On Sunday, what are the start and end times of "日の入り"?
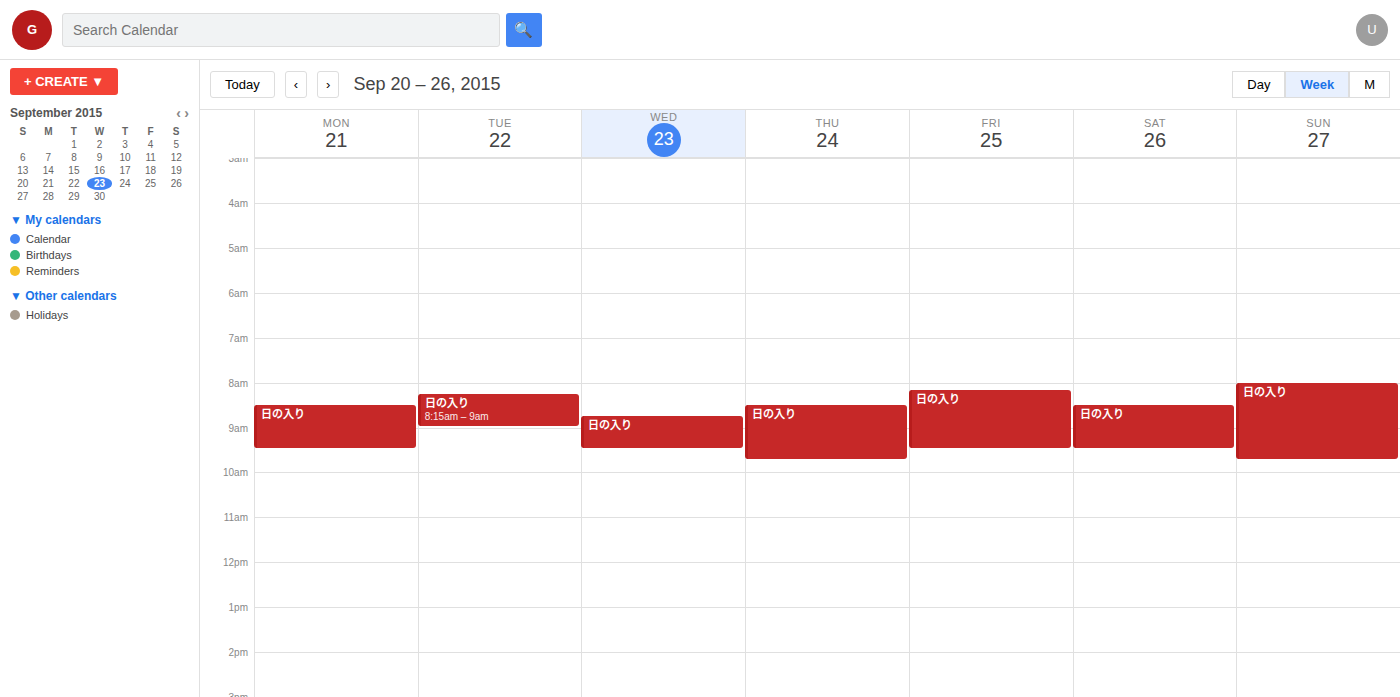
08:00 to 09:45